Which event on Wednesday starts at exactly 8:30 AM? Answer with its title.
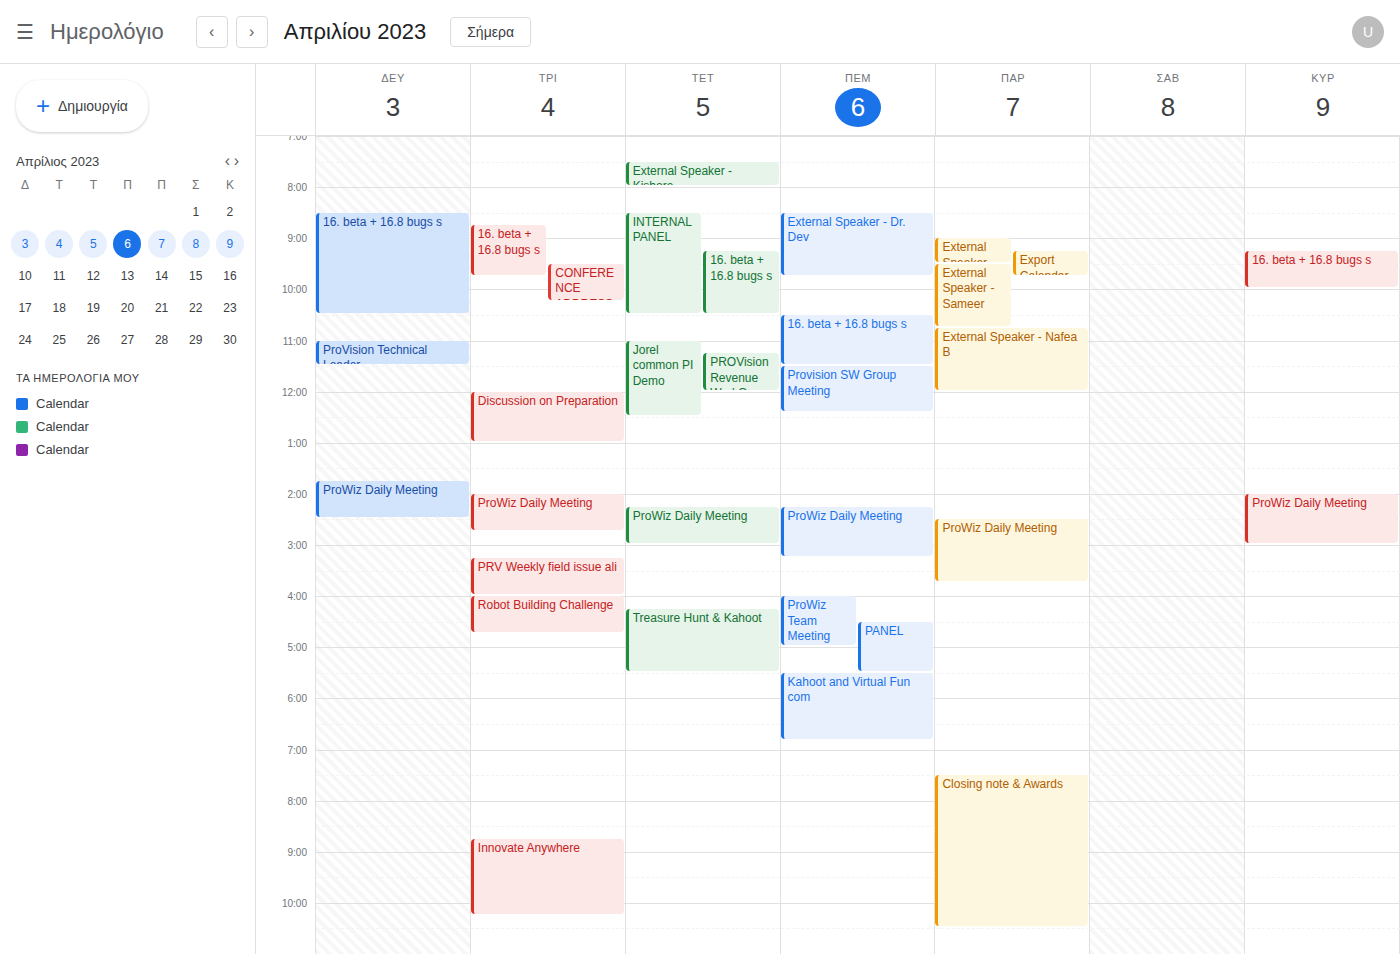
"INTERNAL PANEL"